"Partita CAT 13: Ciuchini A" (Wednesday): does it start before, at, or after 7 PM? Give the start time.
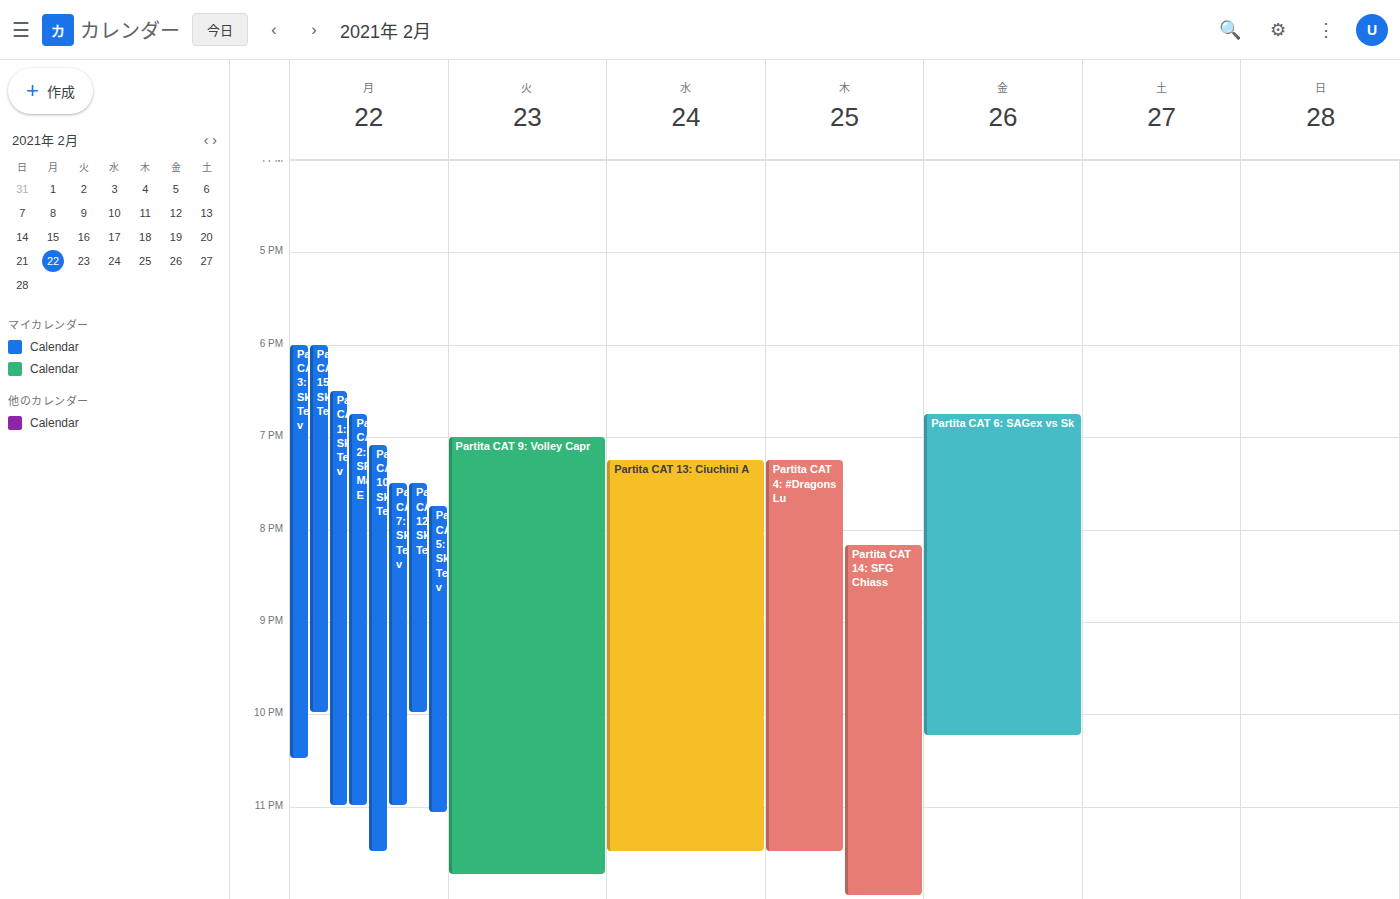
7:15 PM -- after 7 PM, 15 minutes below the 7 PM line.